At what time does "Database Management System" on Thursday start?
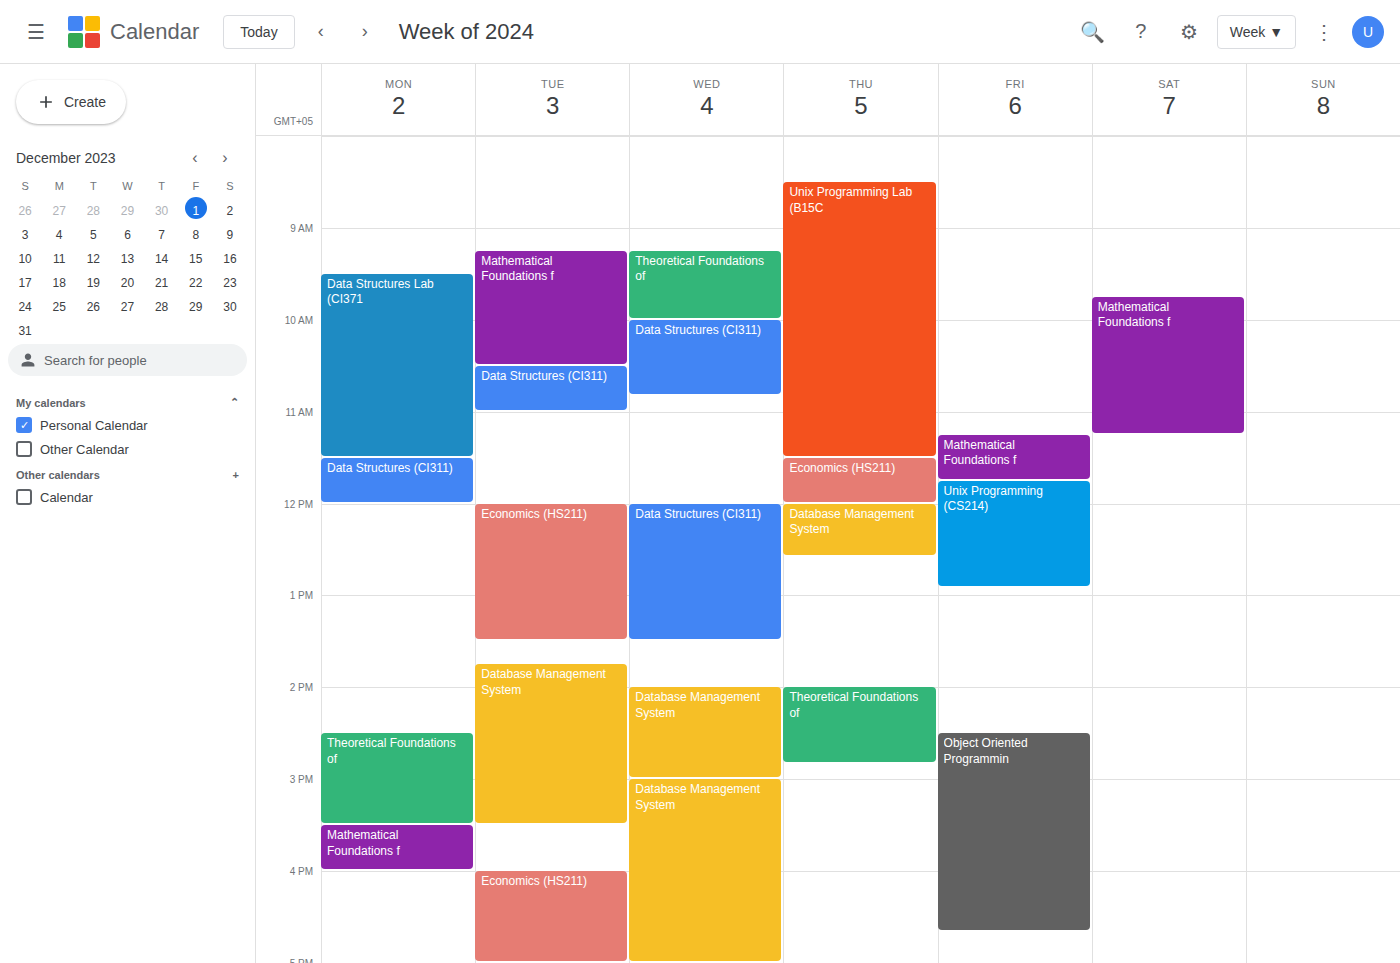
12:00 PM